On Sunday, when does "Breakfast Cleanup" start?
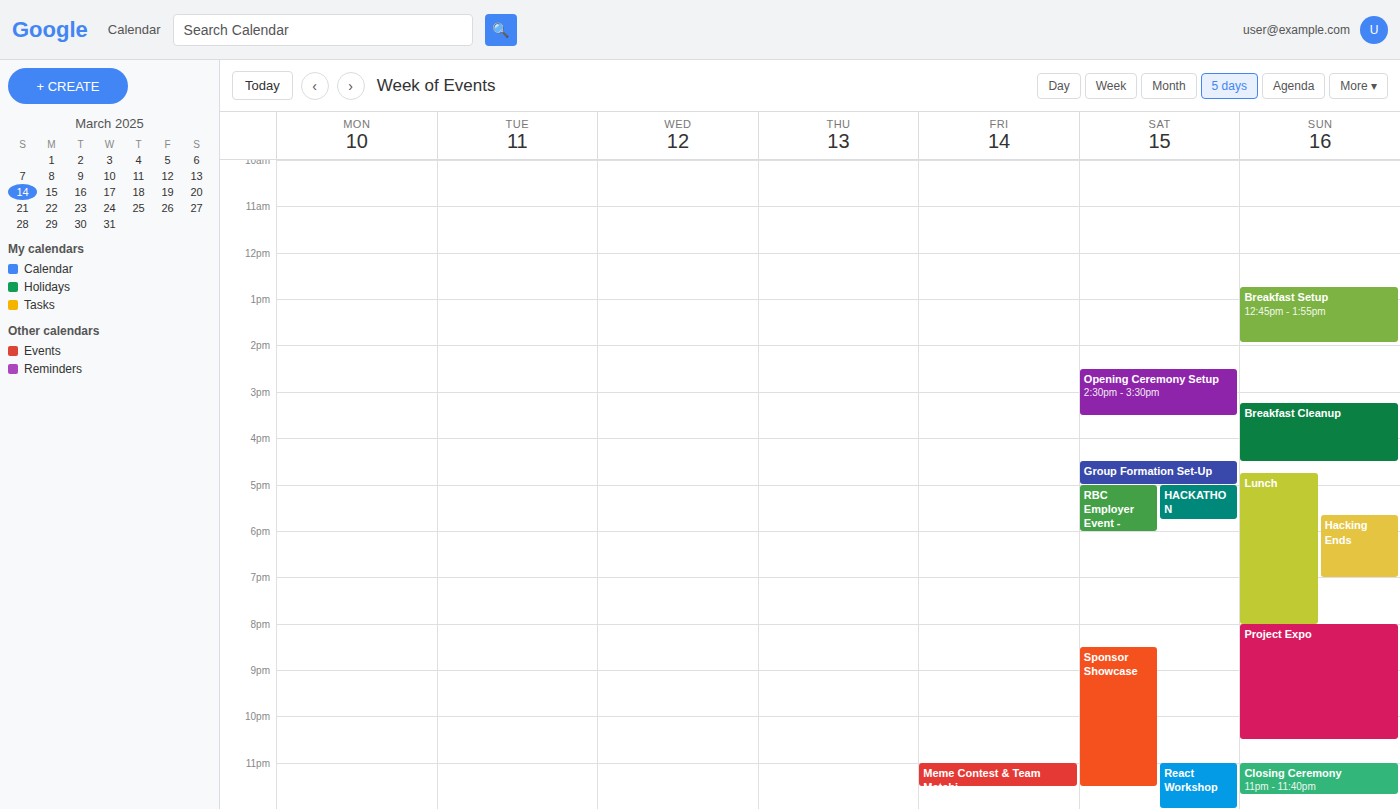
3:15 PM